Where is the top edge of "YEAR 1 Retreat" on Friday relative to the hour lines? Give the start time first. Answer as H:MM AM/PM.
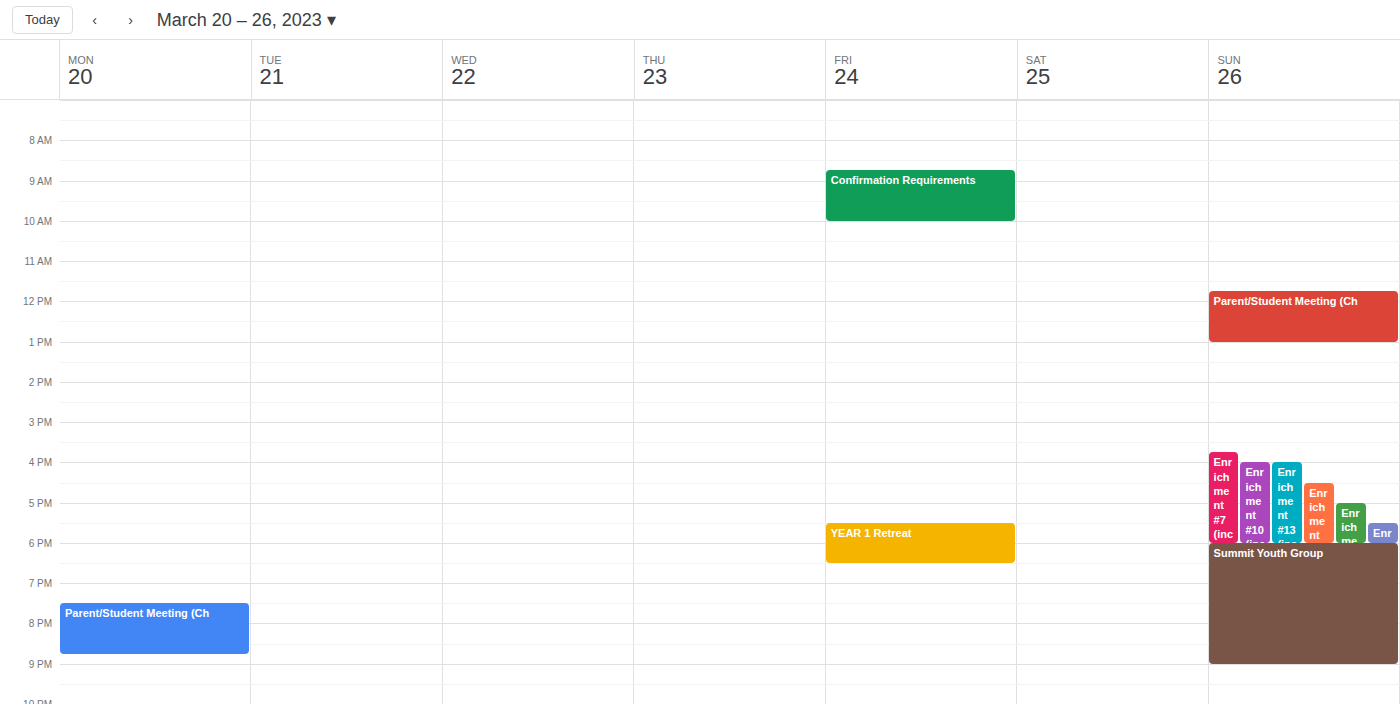
5:30 PM -- halfway between the 5 PM and 6 PM lines.